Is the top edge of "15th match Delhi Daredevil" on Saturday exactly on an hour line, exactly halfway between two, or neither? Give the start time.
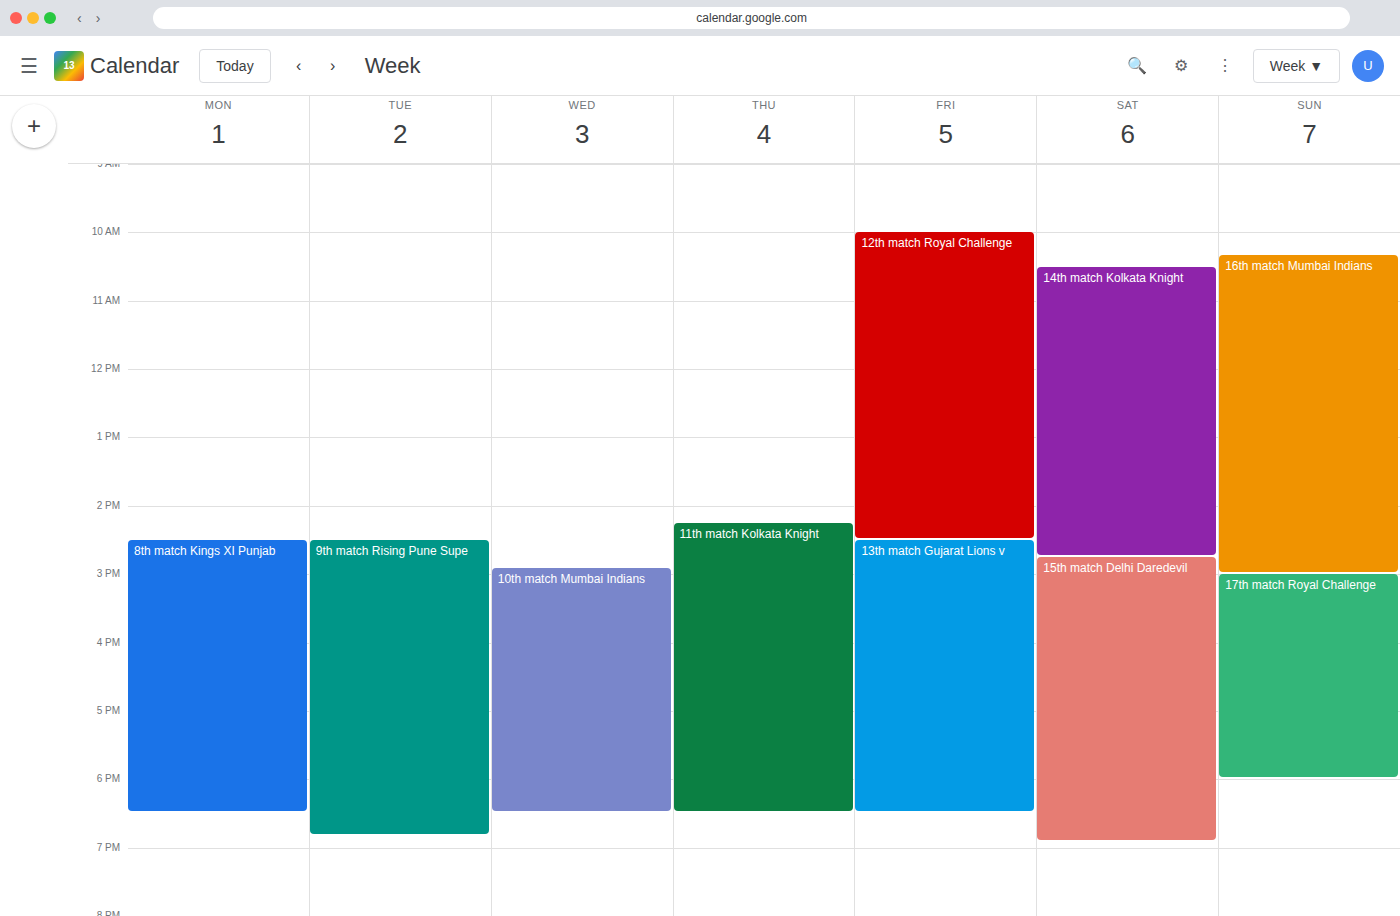
14:45 -- neither: three quarters of the way from the 14:00 line to the 15:00 line.